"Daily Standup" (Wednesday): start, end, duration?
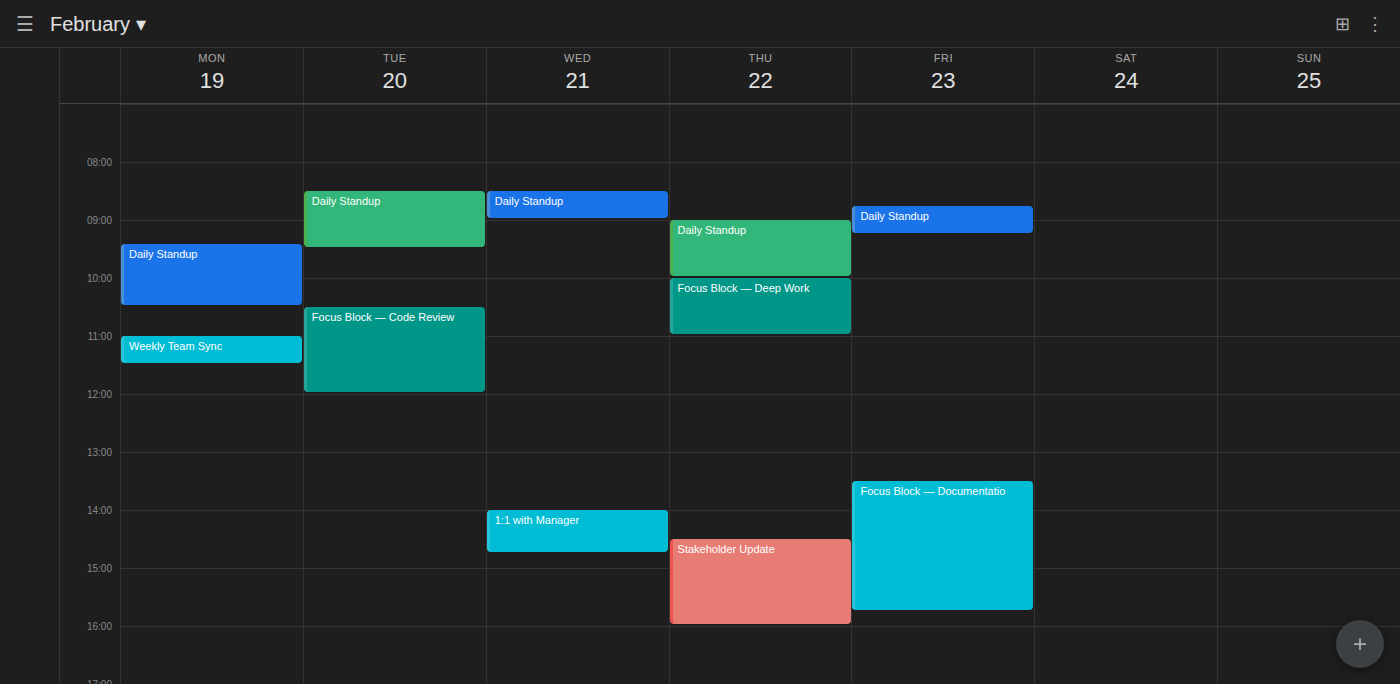
8:30 AM to 9:00 AM, 30 minutes